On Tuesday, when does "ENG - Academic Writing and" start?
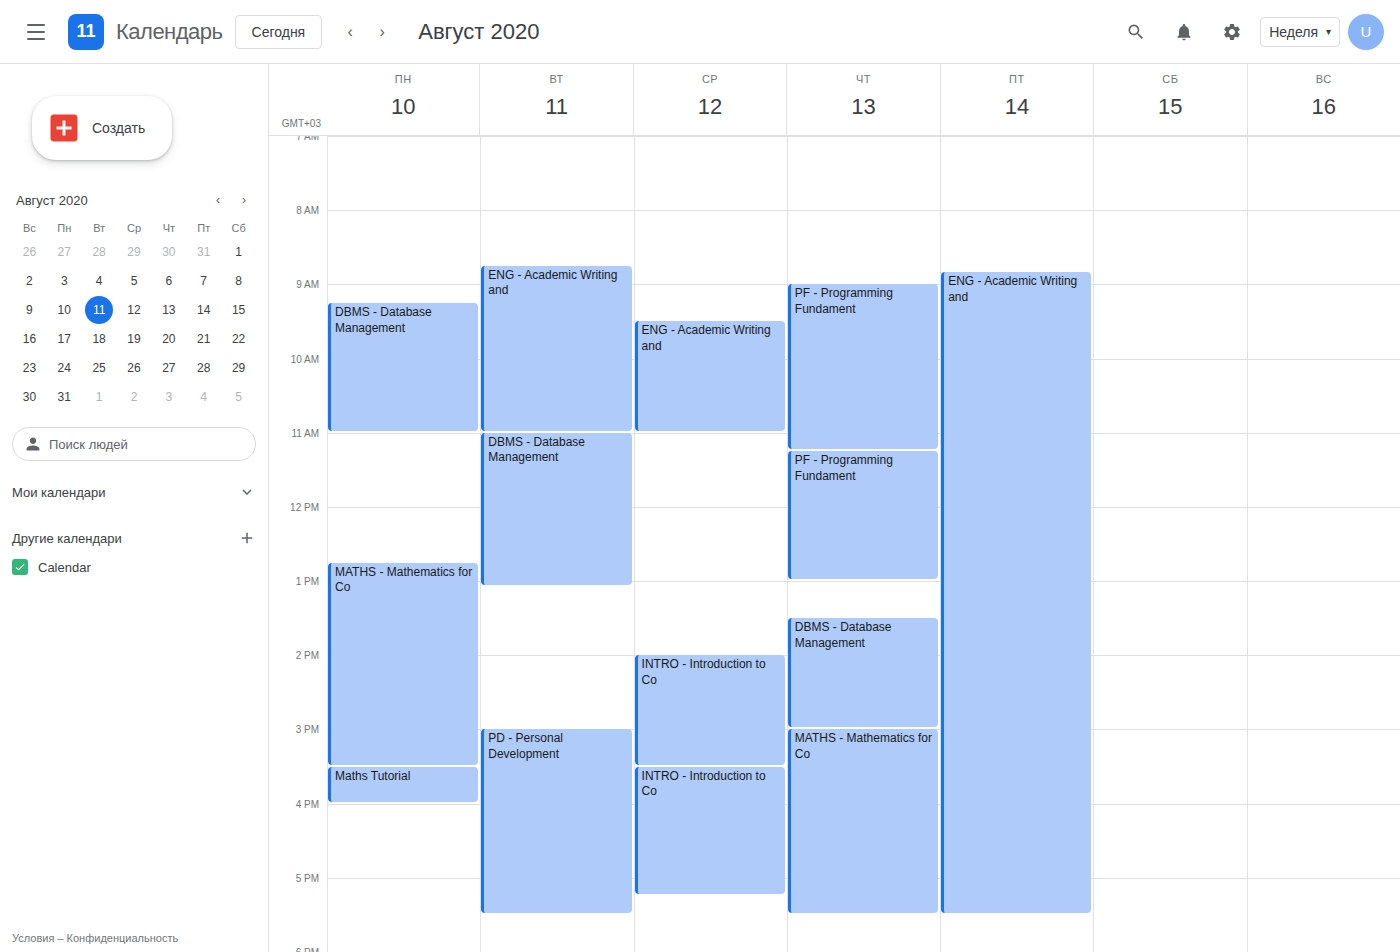
08:45